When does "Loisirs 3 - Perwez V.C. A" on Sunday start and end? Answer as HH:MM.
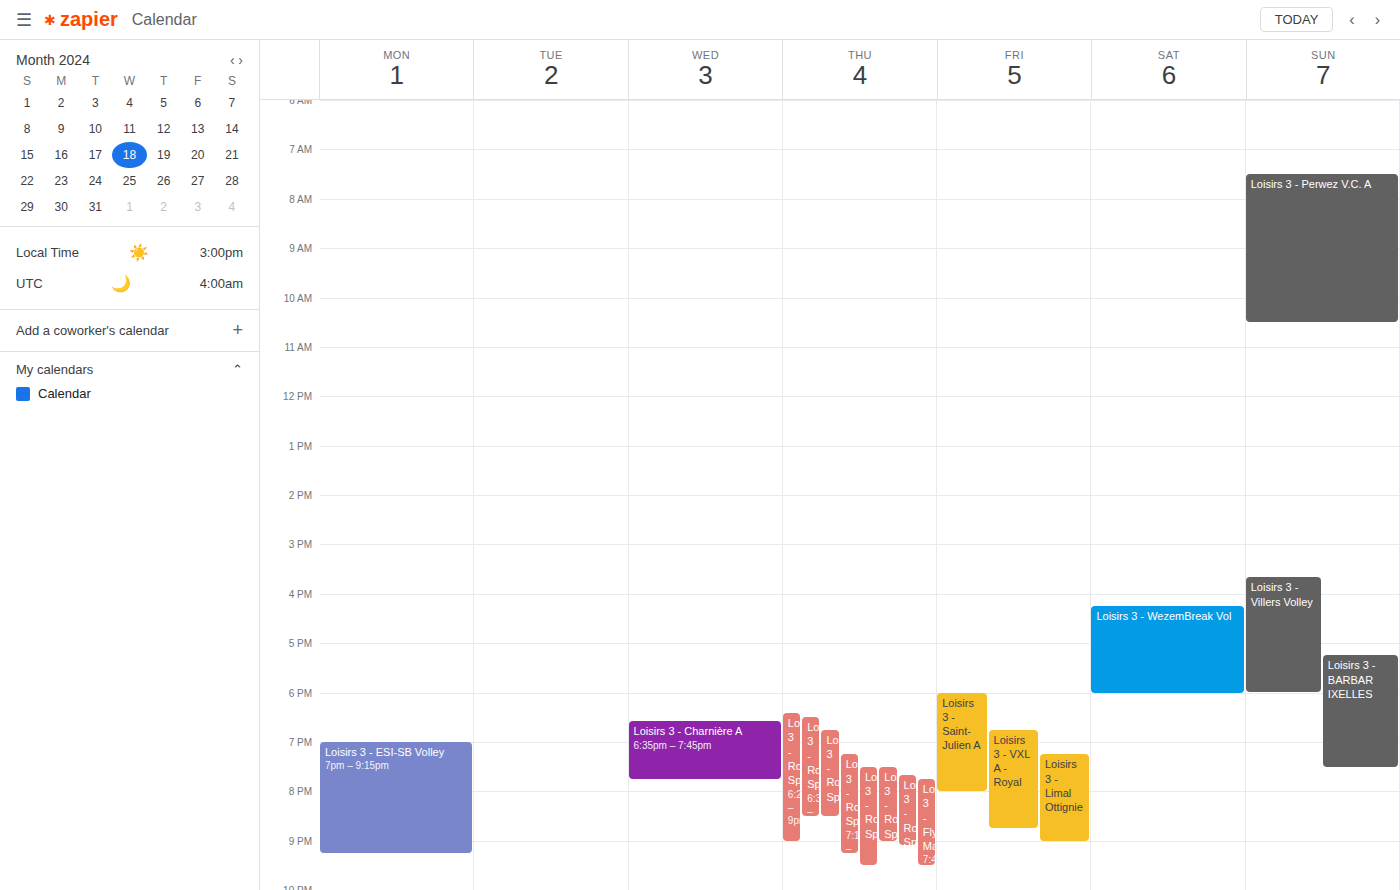
07:30 to 10:30